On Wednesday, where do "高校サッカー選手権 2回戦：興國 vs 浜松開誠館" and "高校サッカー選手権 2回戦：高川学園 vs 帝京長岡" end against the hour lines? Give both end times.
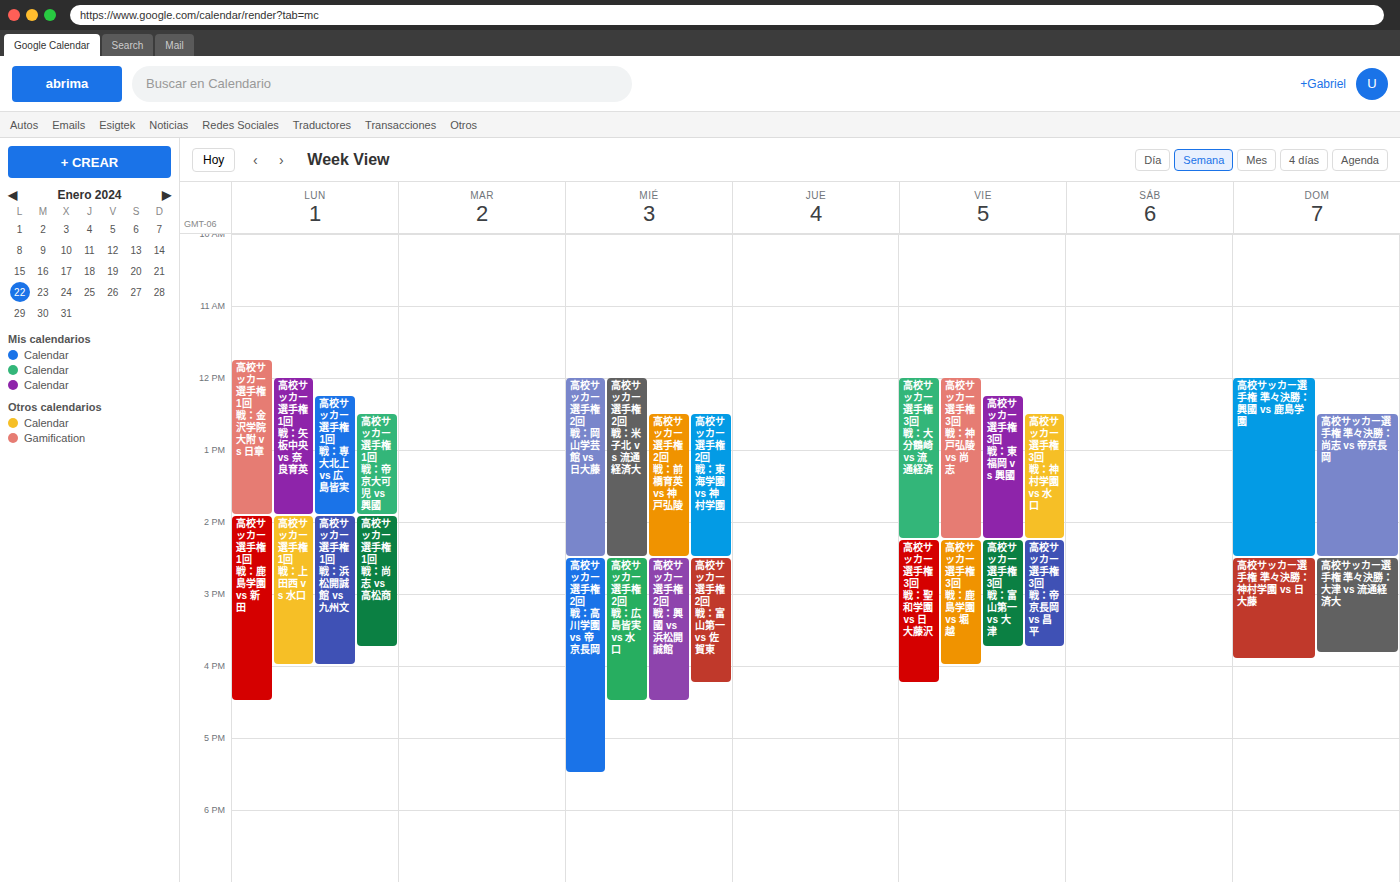
"高校サッカー選手権 2回戦：興國 vs 浜松開誠館": 4:30 PM, halfway between the 4 PM and 5 PM lines. "高校サッカー選手権 2回戦：高川学園 vs 帝京長岡": 5:30 PM, halfway between the 5 PM and 6 PM lines.